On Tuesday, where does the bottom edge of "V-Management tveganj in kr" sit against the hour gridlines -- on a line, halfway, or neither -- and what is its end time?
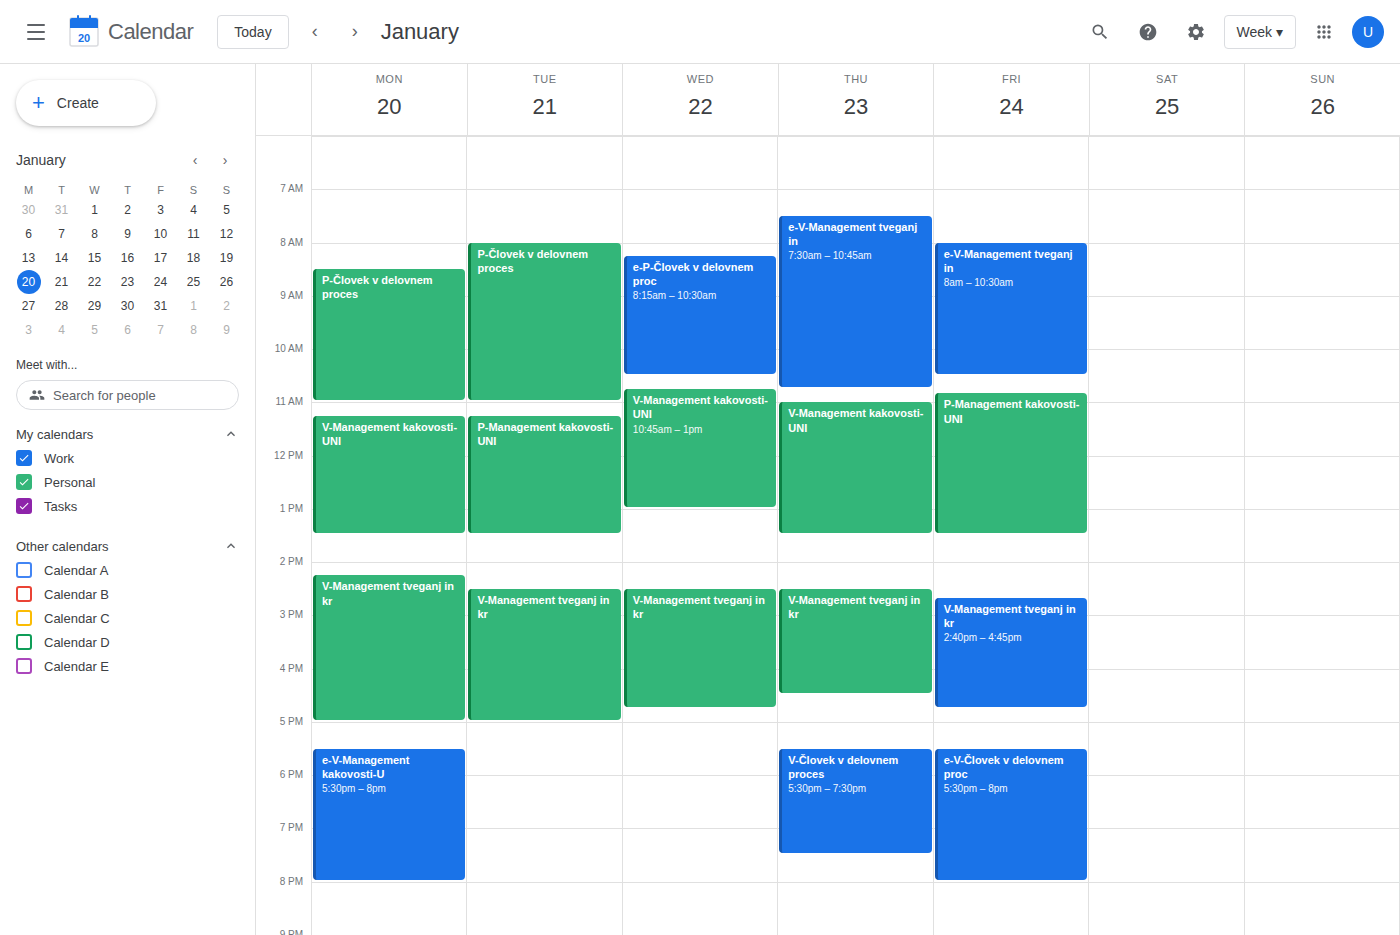
5:00 PM -- exactly on the 5 PM line.